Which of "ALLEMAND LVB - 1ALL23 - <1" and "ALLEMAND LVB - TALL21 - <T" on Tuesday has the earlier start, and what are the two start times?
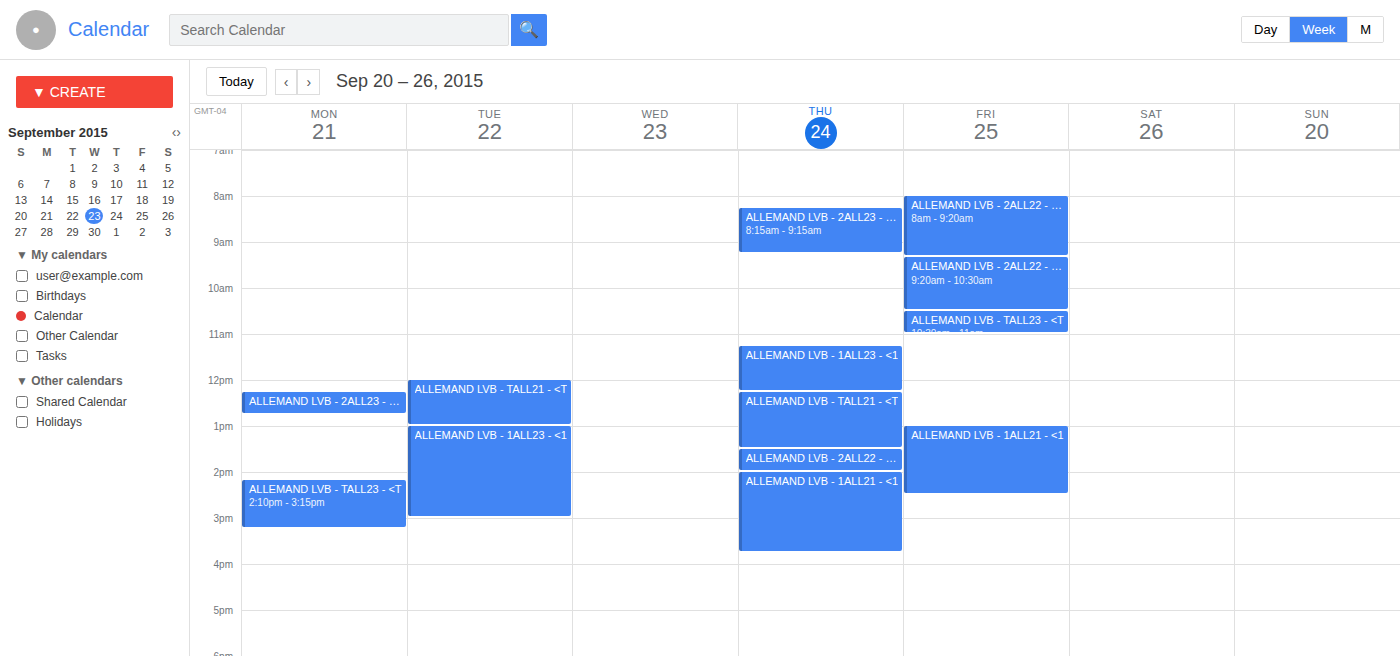
"ALLEMAND LVB - TALL21 - <T" 12:00 PM; "ALLEMAND LVB - 1ALL23 - <1" 1:00 PM.